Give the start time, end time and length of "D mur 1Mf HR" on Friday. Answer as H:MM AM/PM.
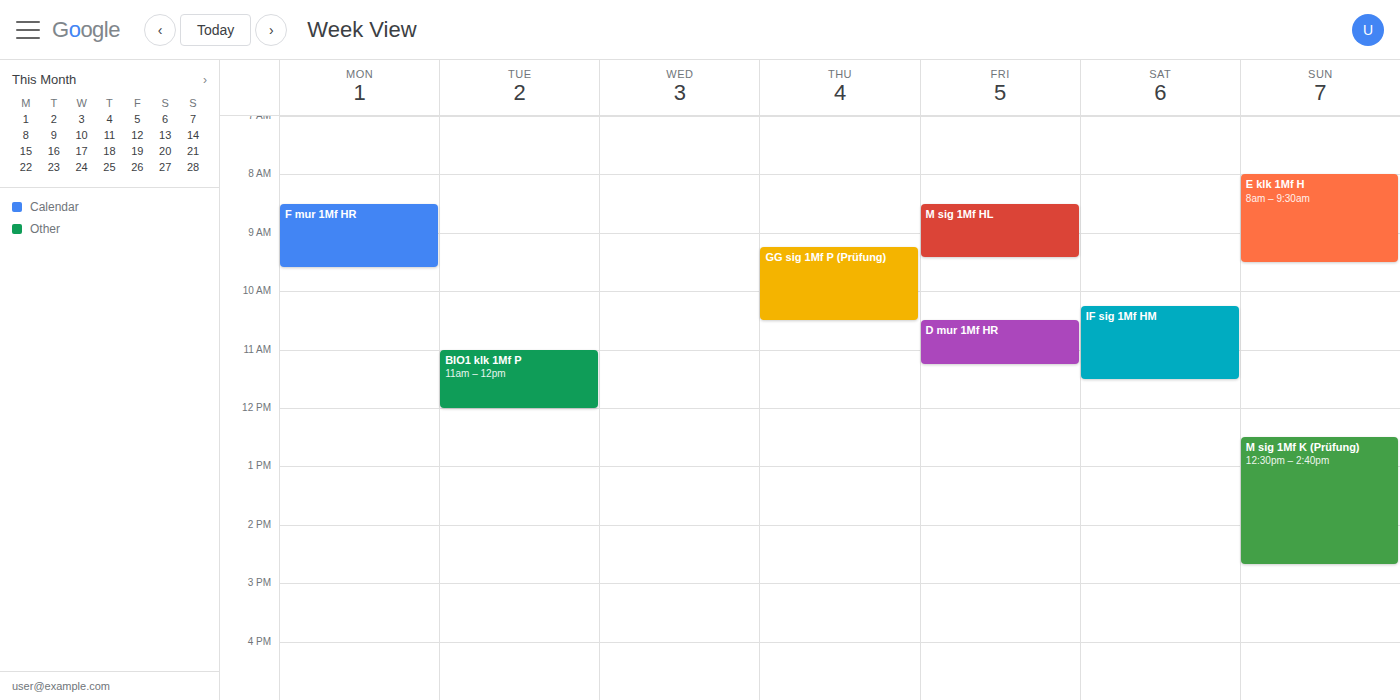
10:30 AM to 11:15 AM, 45 minutes